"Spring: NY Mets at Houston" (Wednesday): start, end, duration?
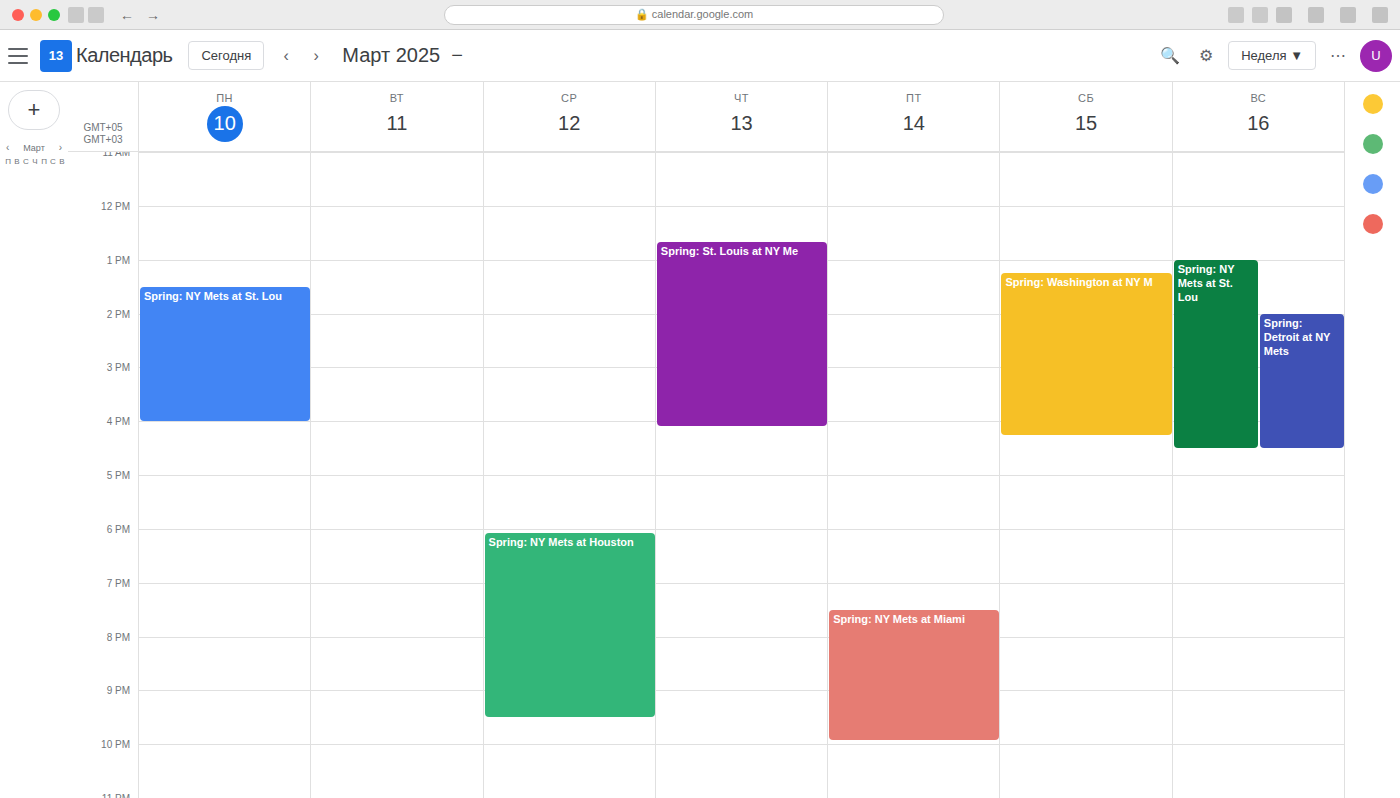
6:05 PM to 9:30 PM, 3 hours 25 minutes